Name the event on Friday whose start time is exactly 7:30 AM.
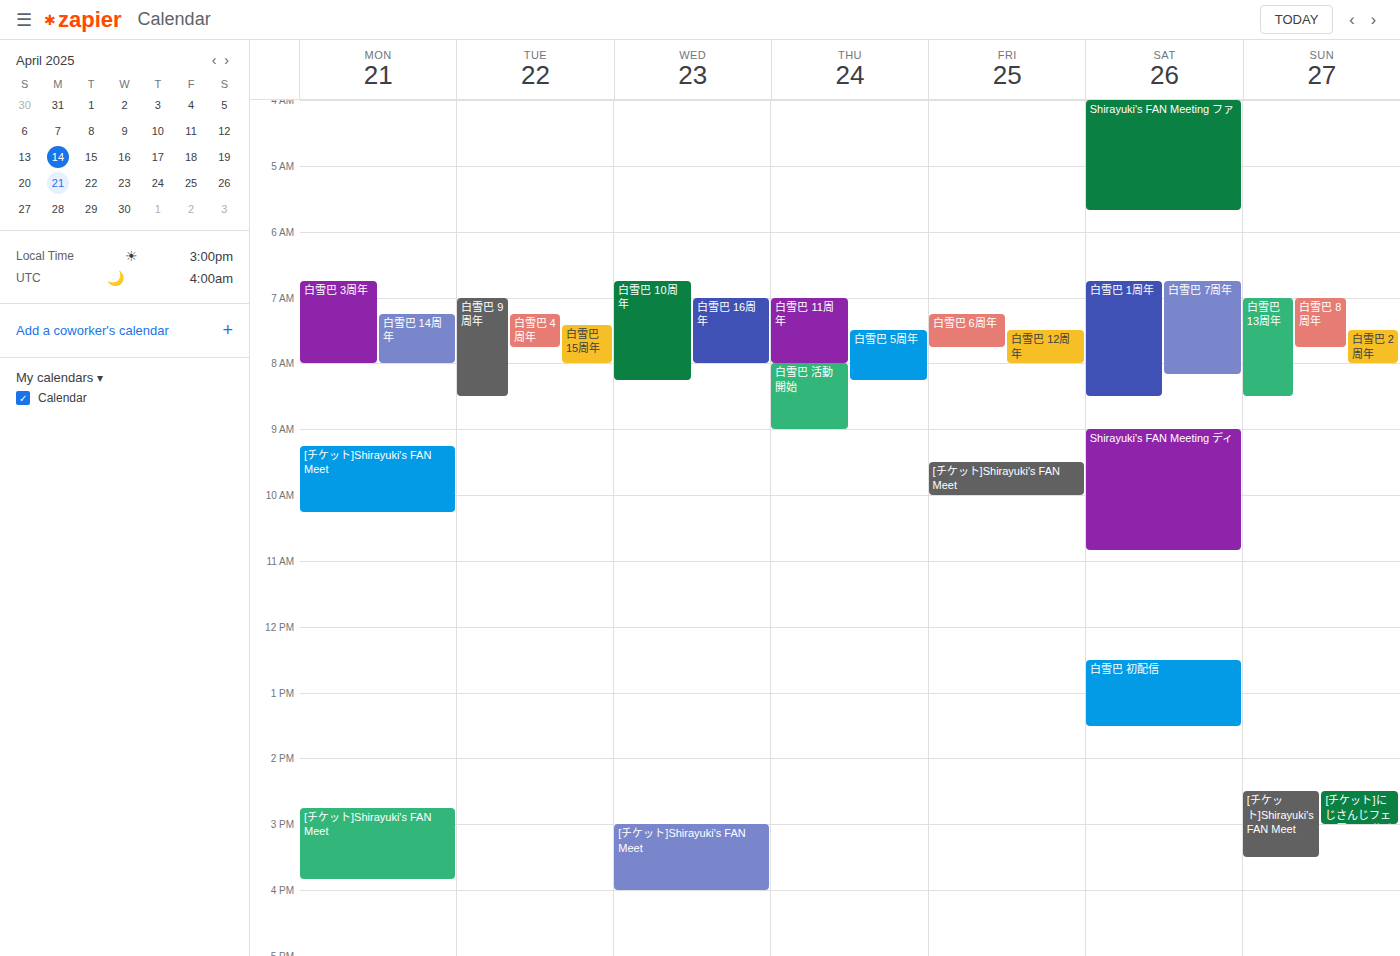
"白雪巴 12周年"